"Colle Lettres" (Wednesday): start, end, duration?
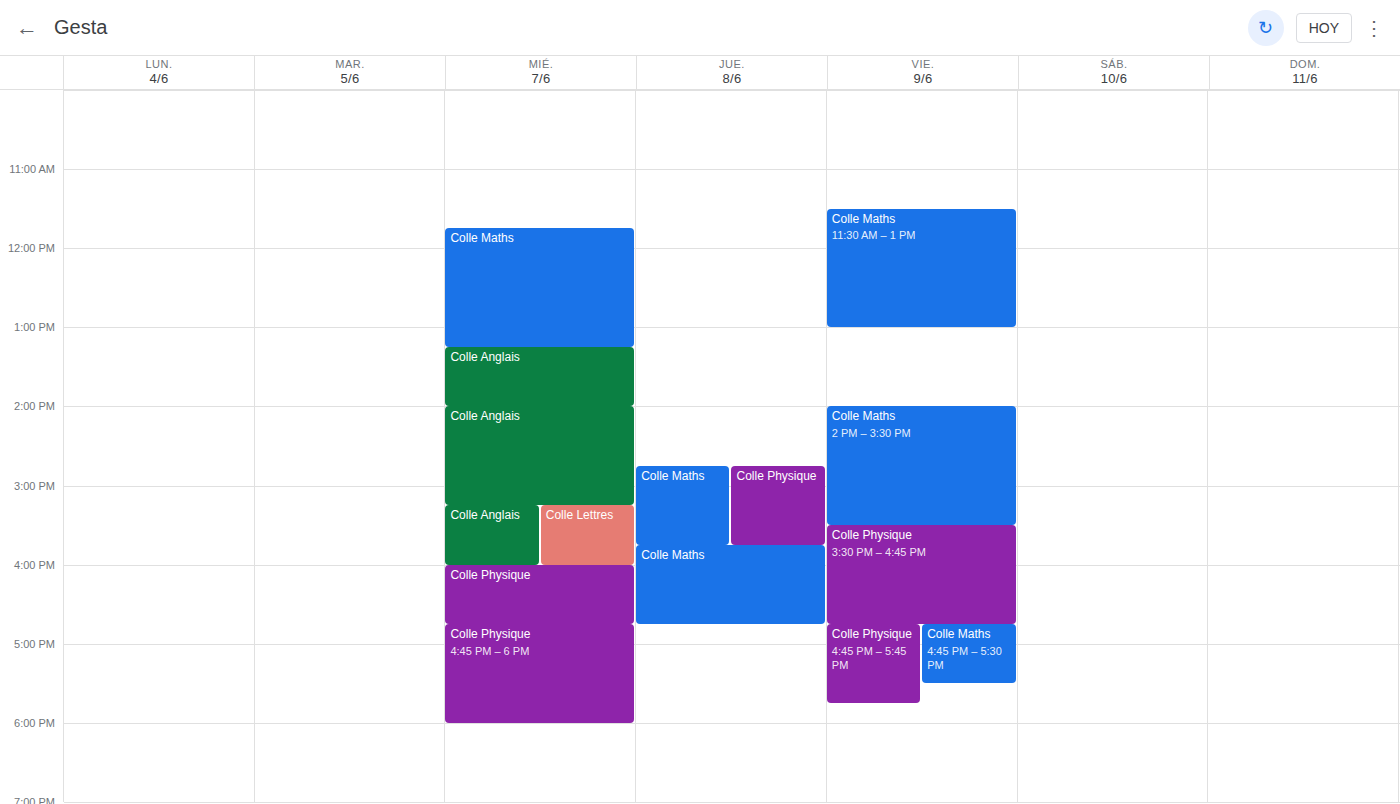
3:15 PM to 4:00 PM, 45 minutes